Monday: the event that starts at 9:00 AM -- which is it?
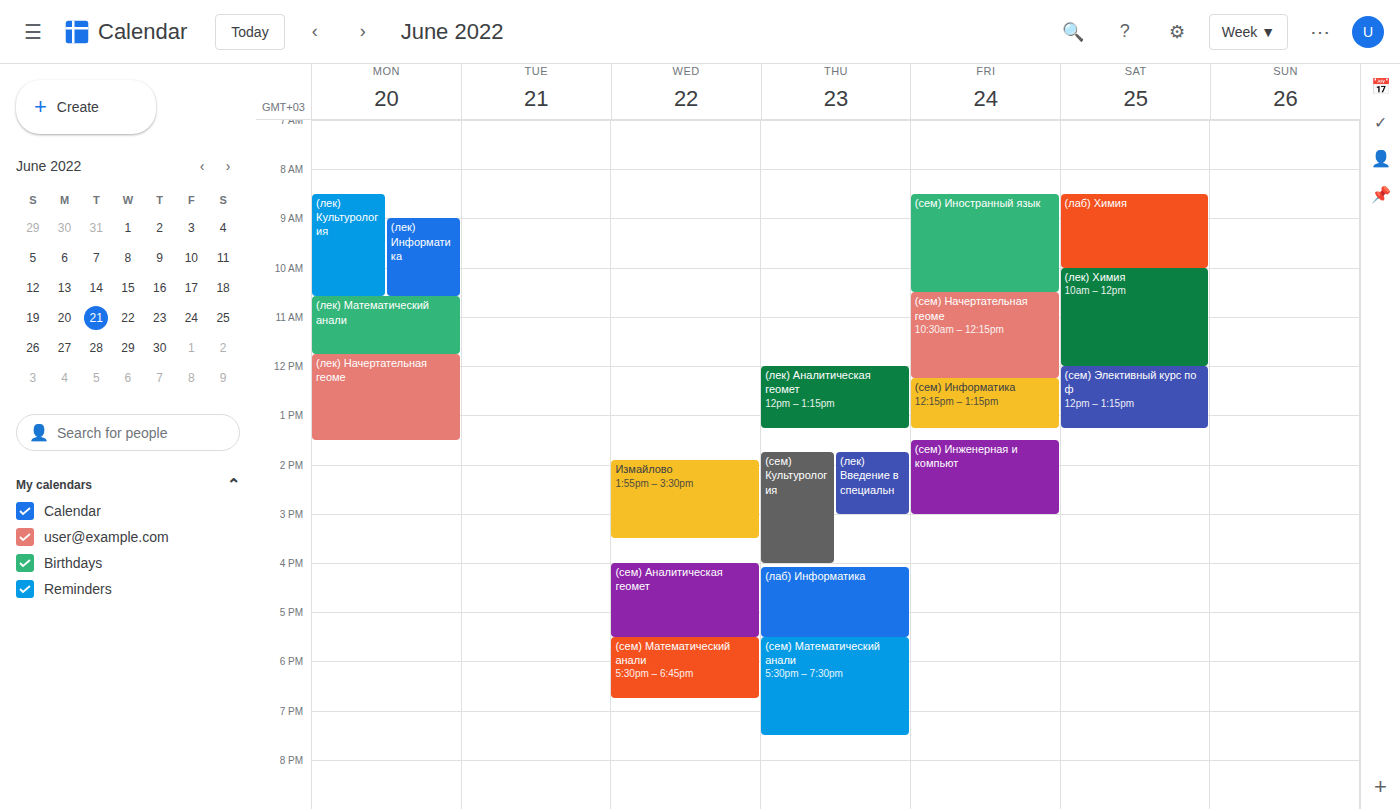
"(лек) Информатика"